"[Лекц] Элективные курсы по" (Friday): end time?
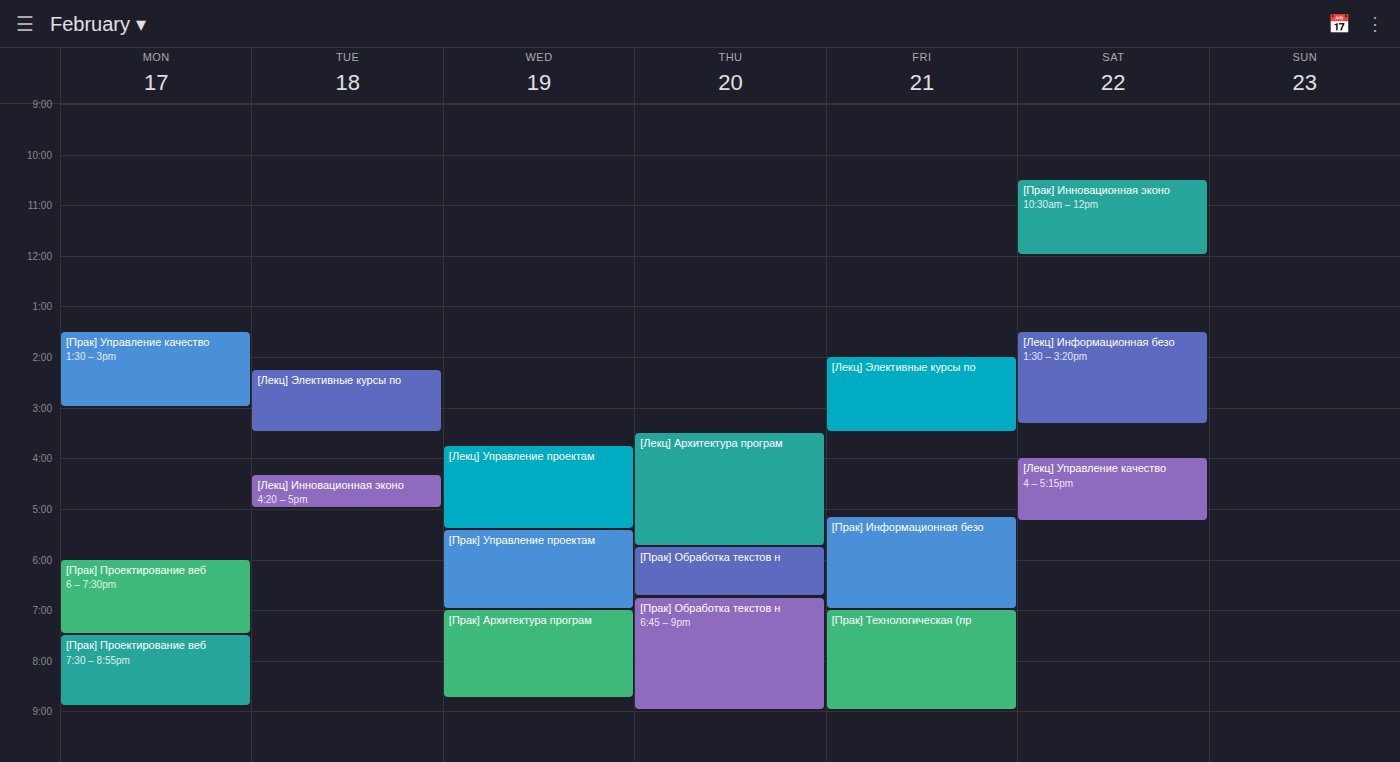
3:30 PM